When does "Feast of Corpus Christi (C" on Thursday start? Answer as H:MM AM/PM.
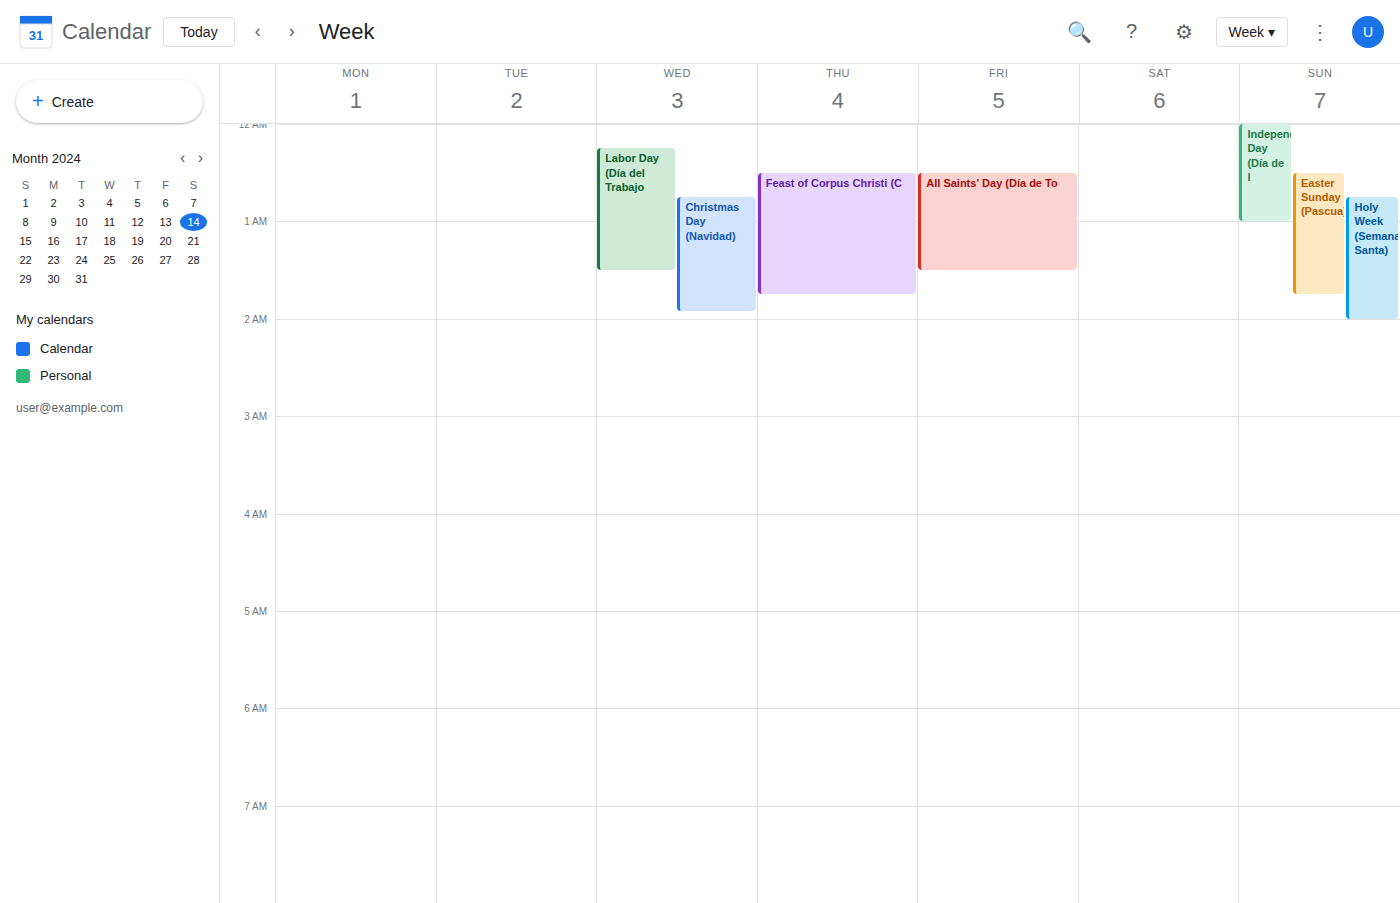
12:30 AM